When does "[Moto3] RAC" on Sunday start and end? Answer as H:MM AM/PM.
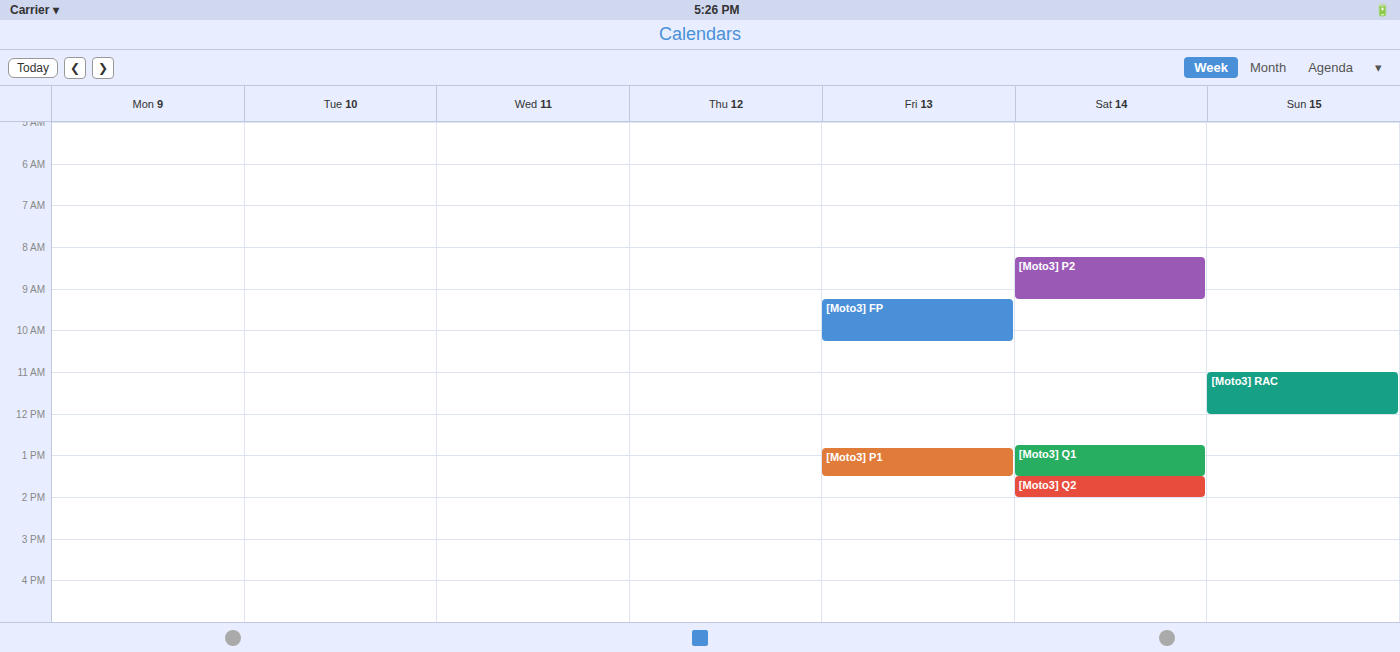
11:00 AM to 12:00 PM